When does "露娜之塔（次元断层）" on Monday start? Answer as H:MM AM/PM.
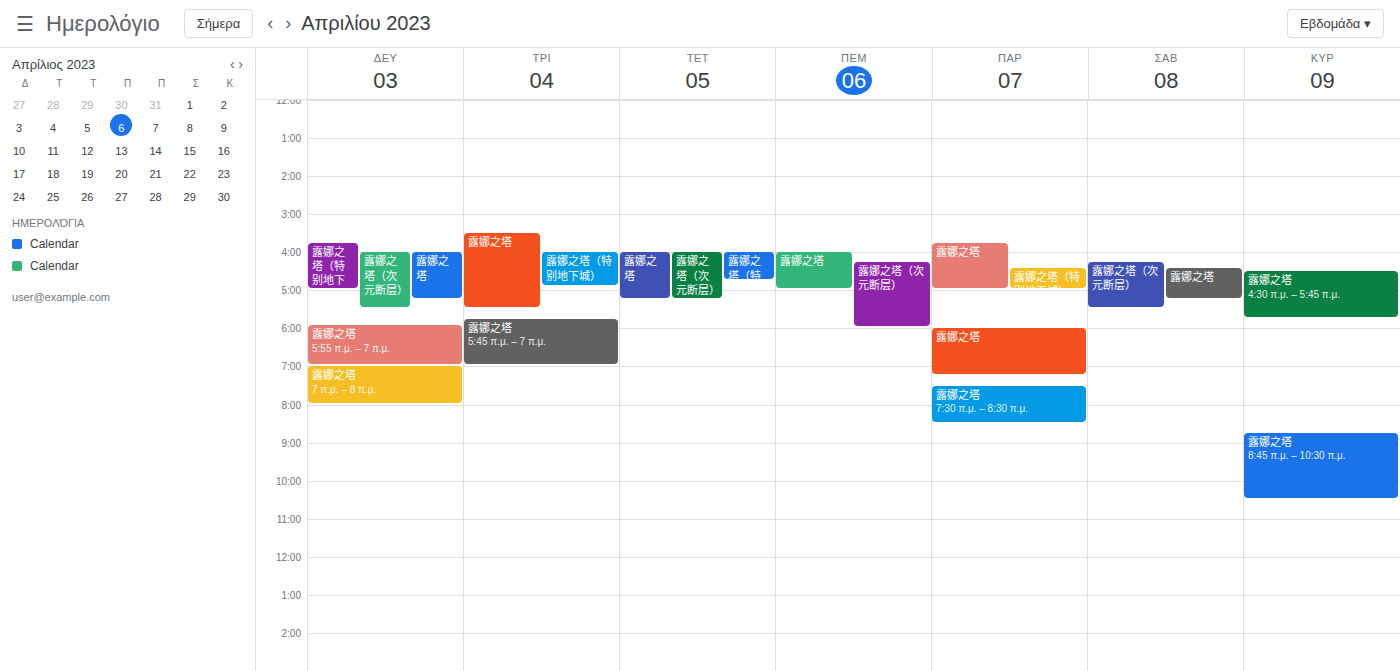
4:00 AM